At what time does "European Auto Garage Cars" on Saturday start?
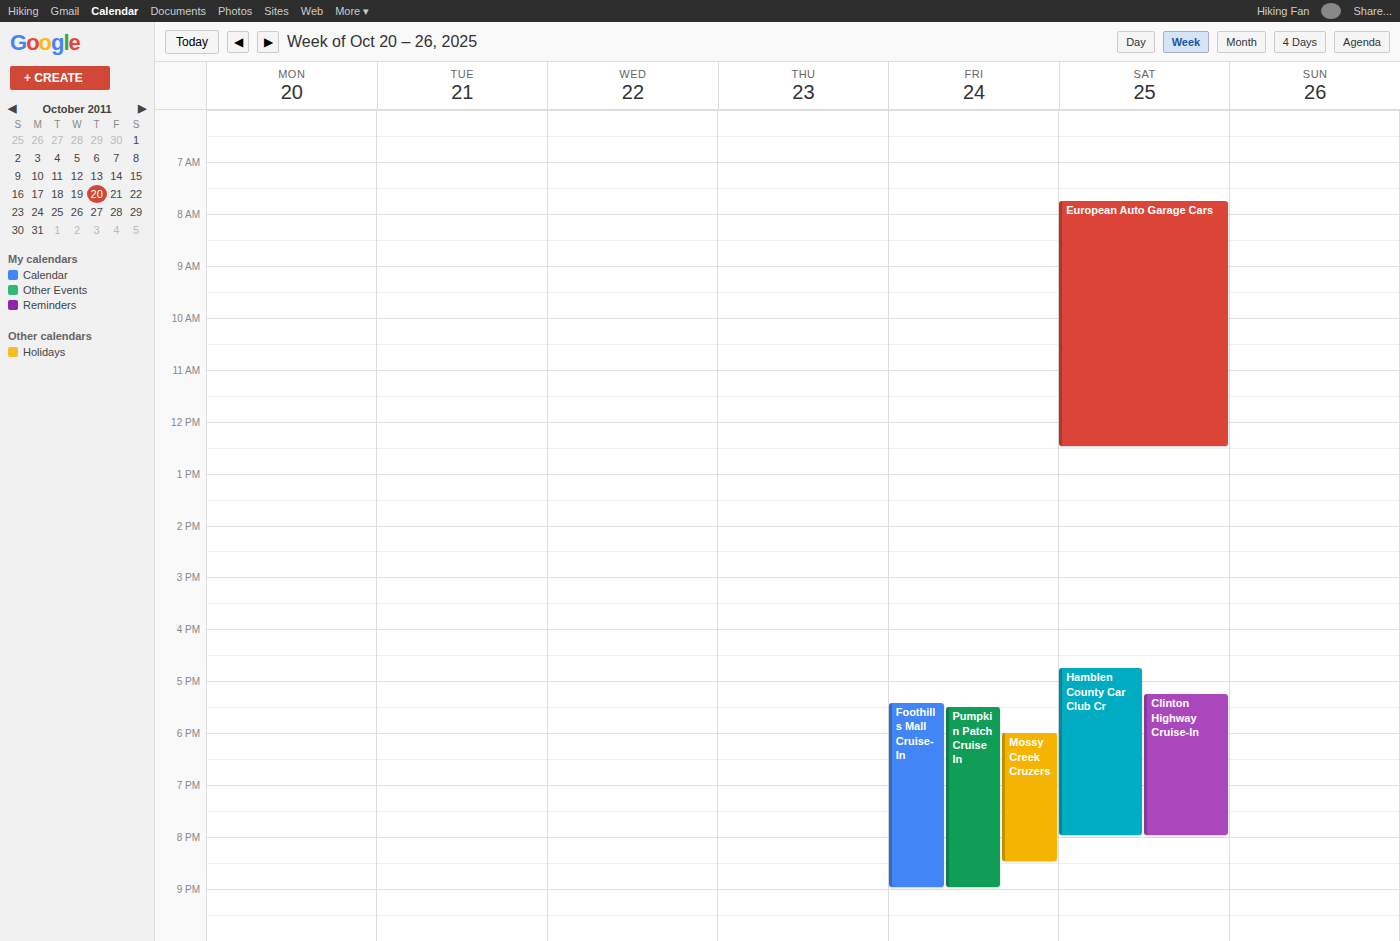
7:45 AM